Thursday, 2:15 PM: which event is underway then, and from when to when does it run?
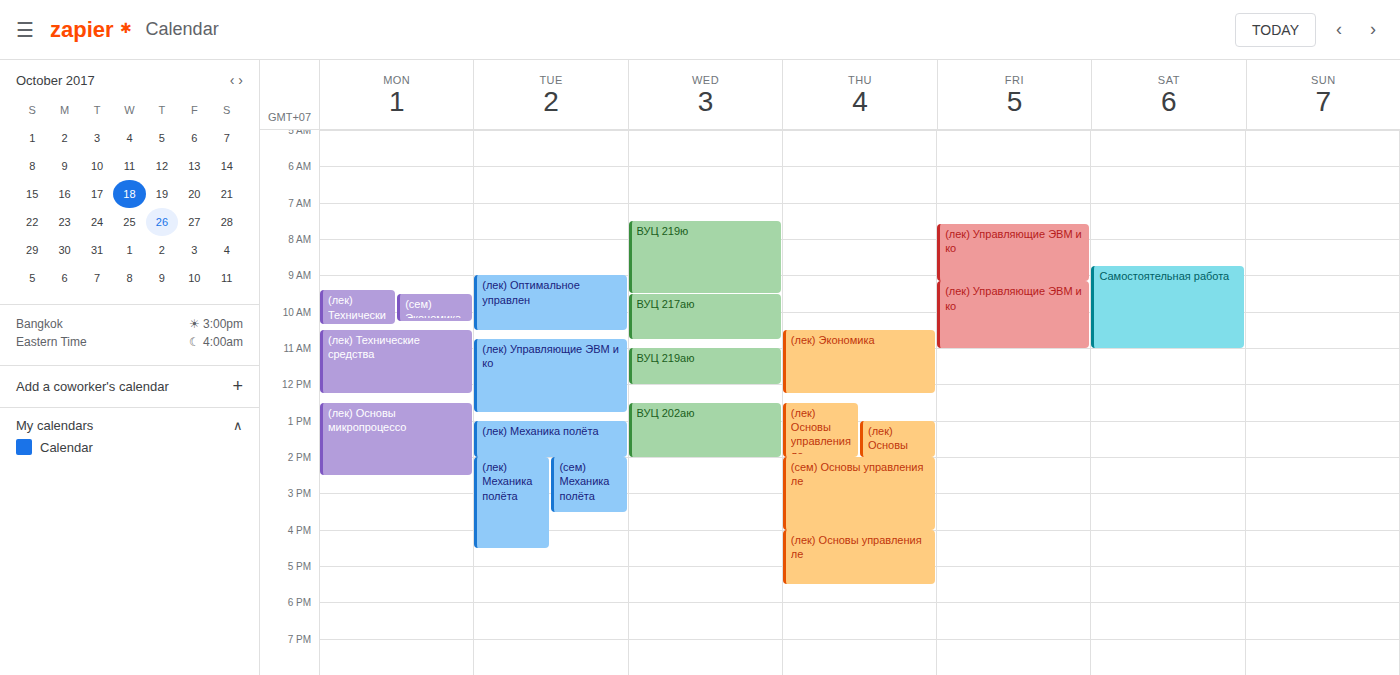
"(сем) Основы управления ле", 2:00 PM to 4:00 PM